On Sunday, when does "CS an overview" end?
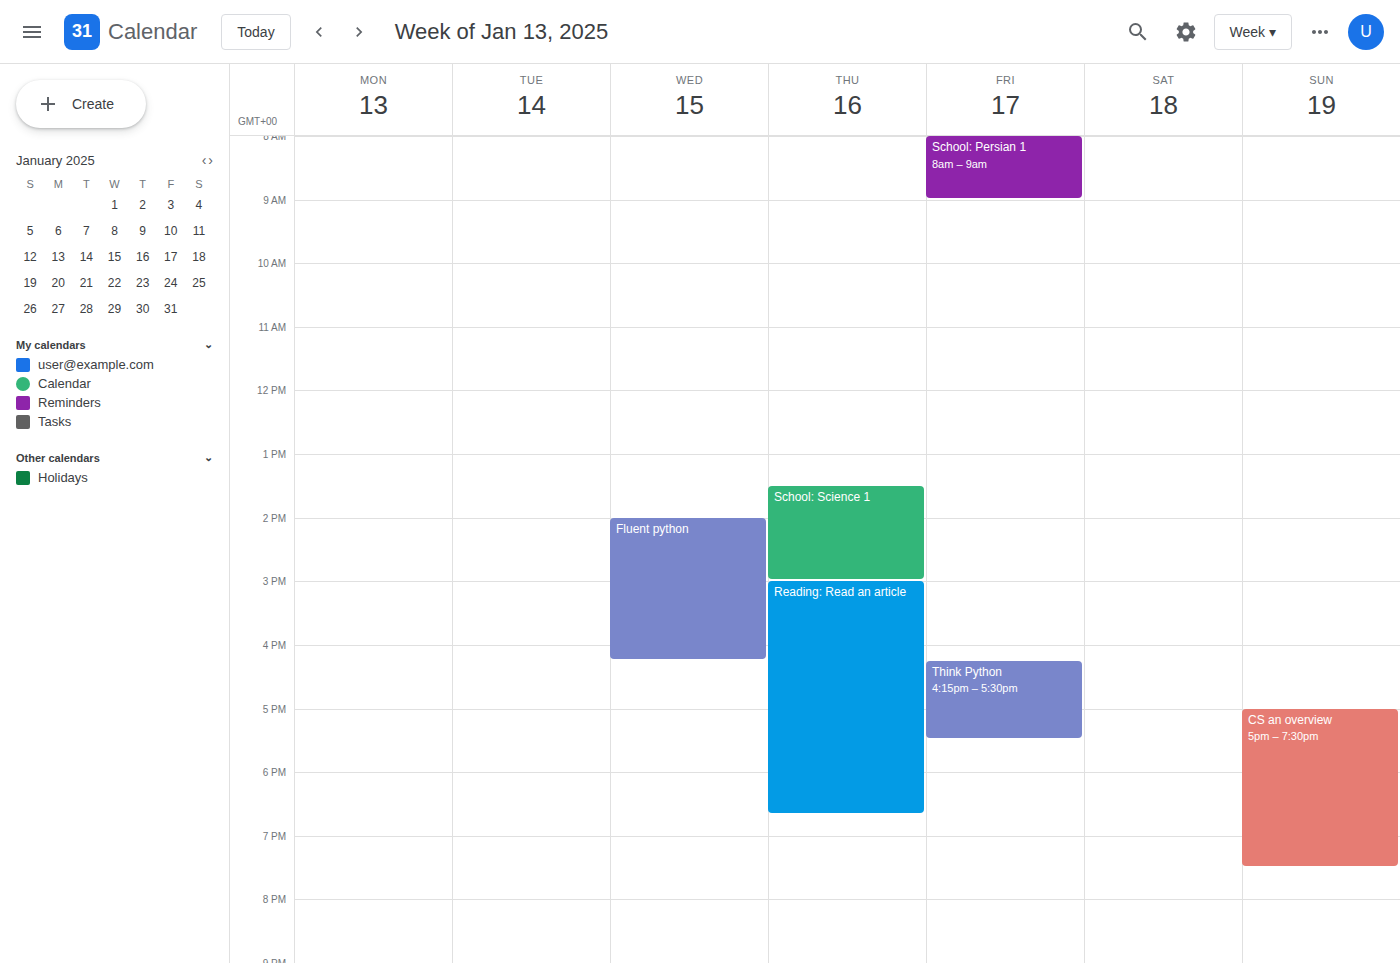
7:30 PM